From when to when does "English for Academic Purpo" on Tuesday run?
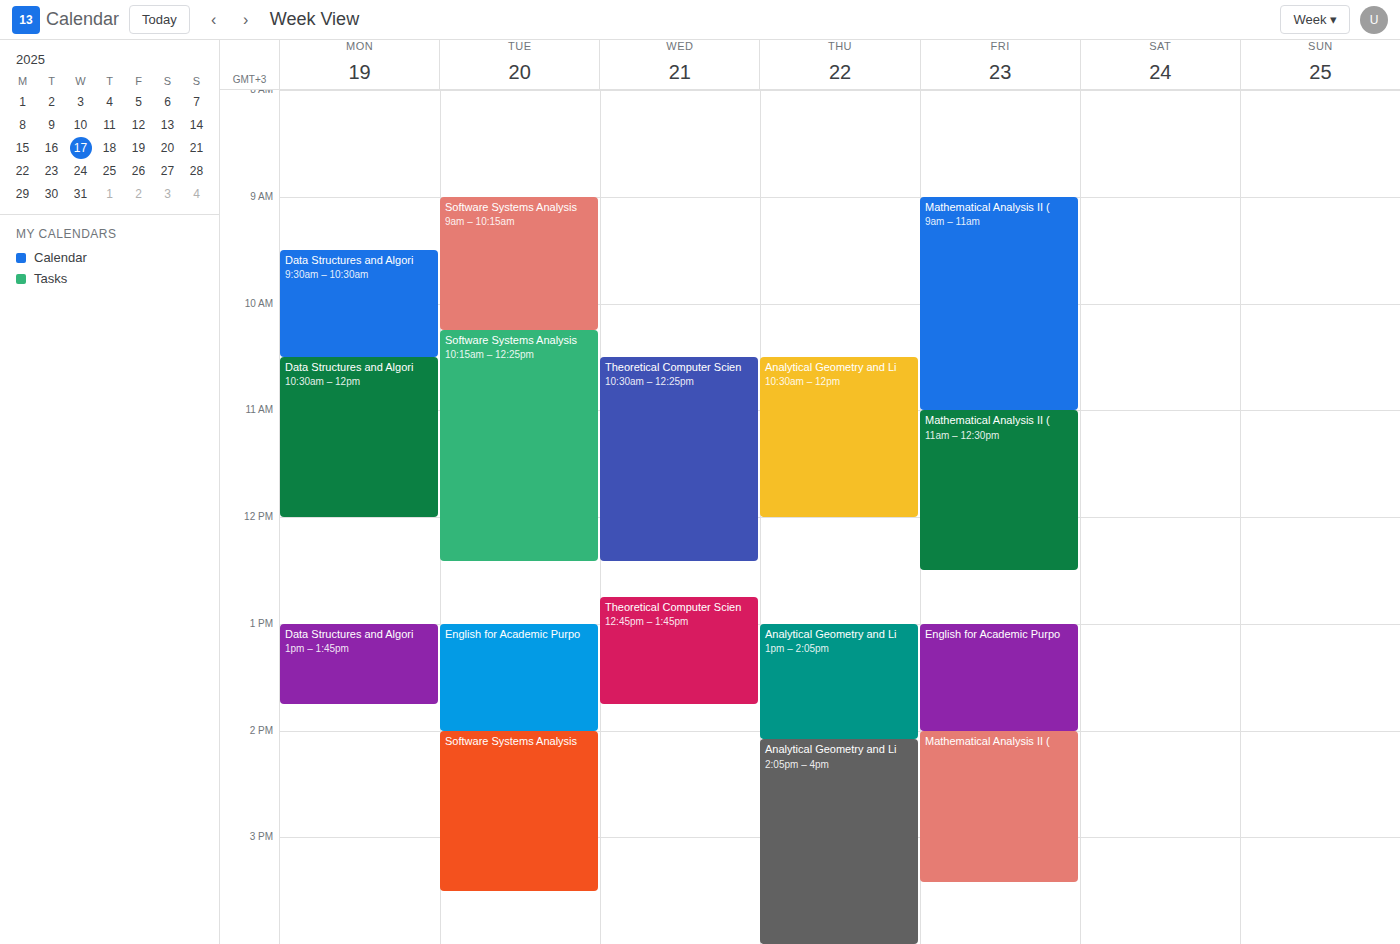
1:00 PM to 2:00 PM